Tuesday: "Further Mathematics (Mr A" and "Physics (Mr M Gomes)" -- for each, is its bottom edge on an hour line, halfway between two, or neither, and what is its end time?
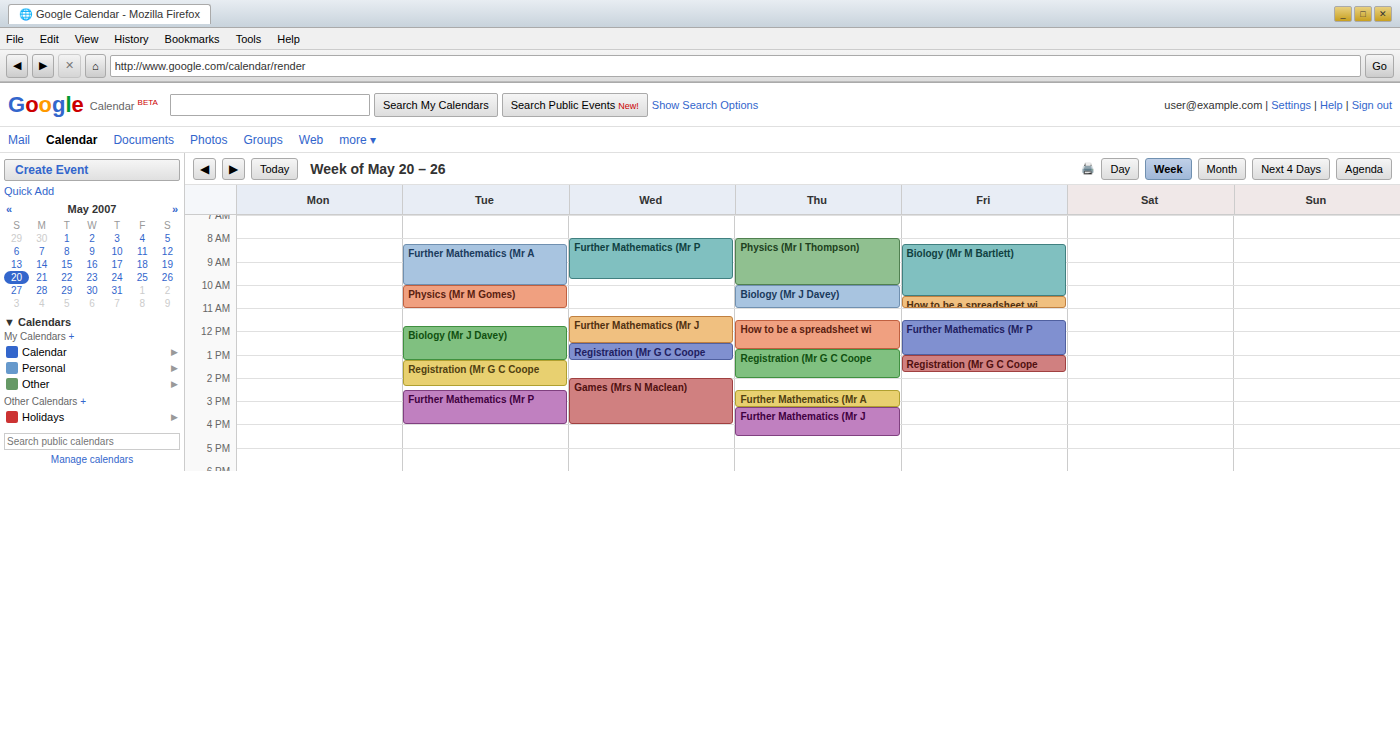
"Further Mathematics (Mr A": 10:00 AM, exactly on the 10 AM line. "Physics (Mr M Gomes)": 11:00 AM, exactly on the 11 AM line.